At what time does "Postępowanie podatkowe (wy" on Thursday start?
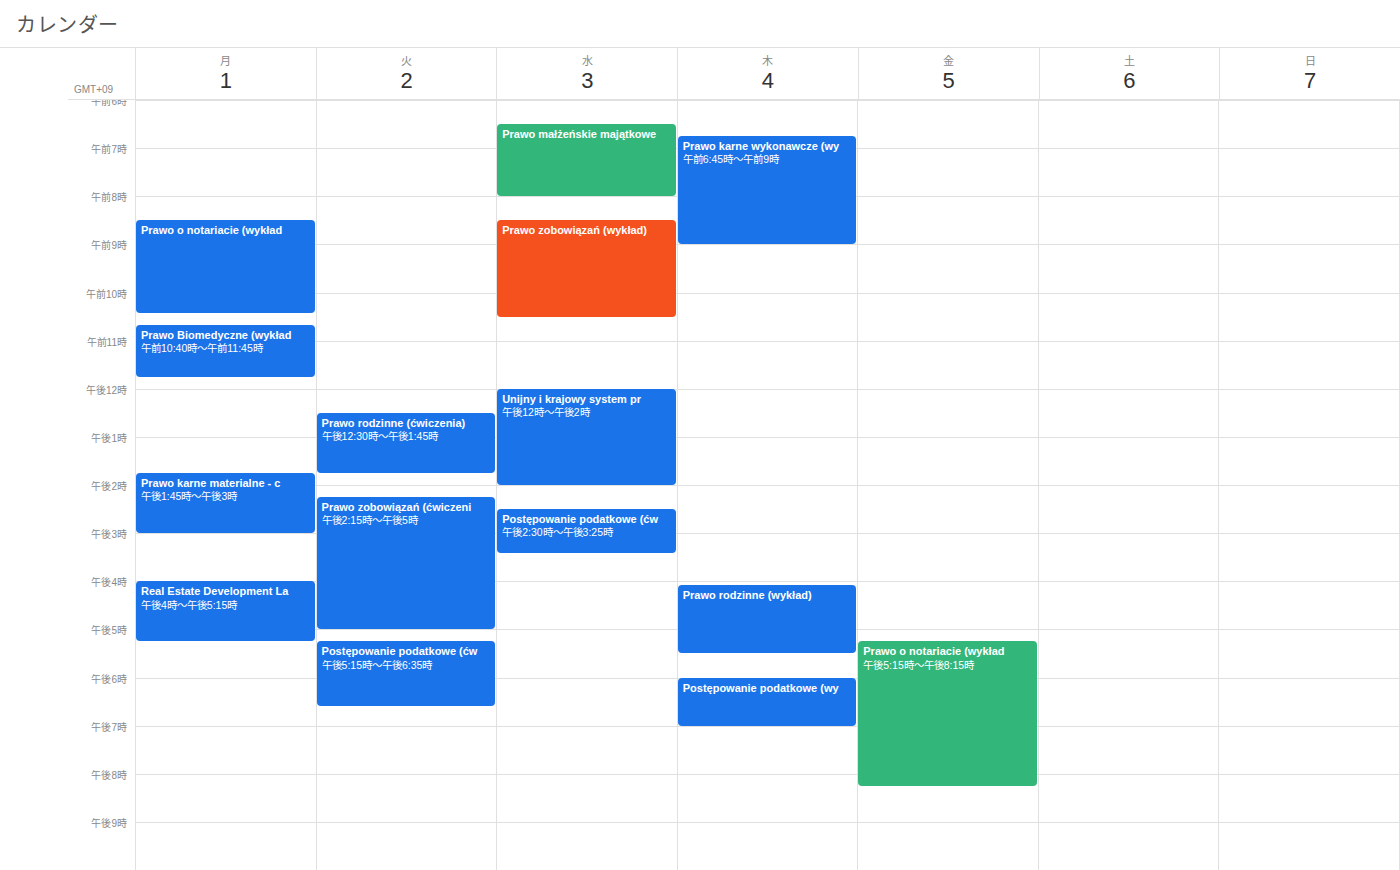
6:00 PM